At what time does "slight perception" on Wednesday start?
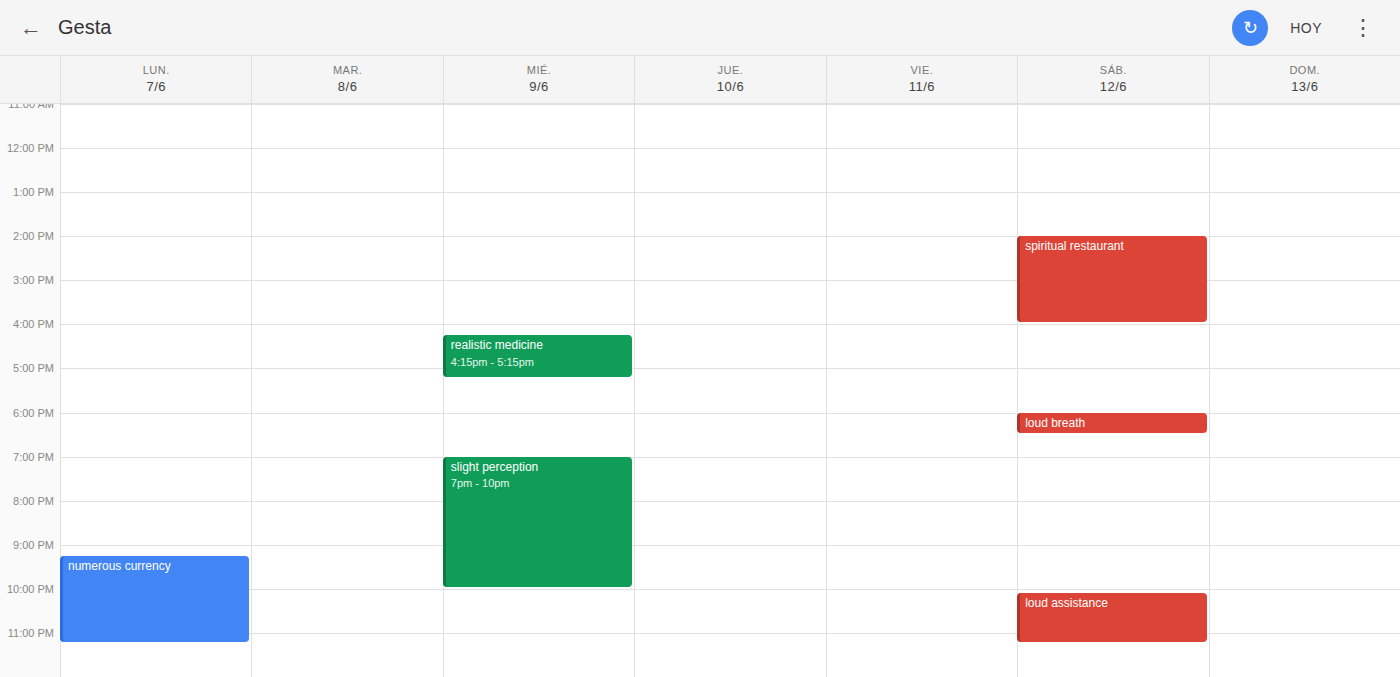
7:00 PM